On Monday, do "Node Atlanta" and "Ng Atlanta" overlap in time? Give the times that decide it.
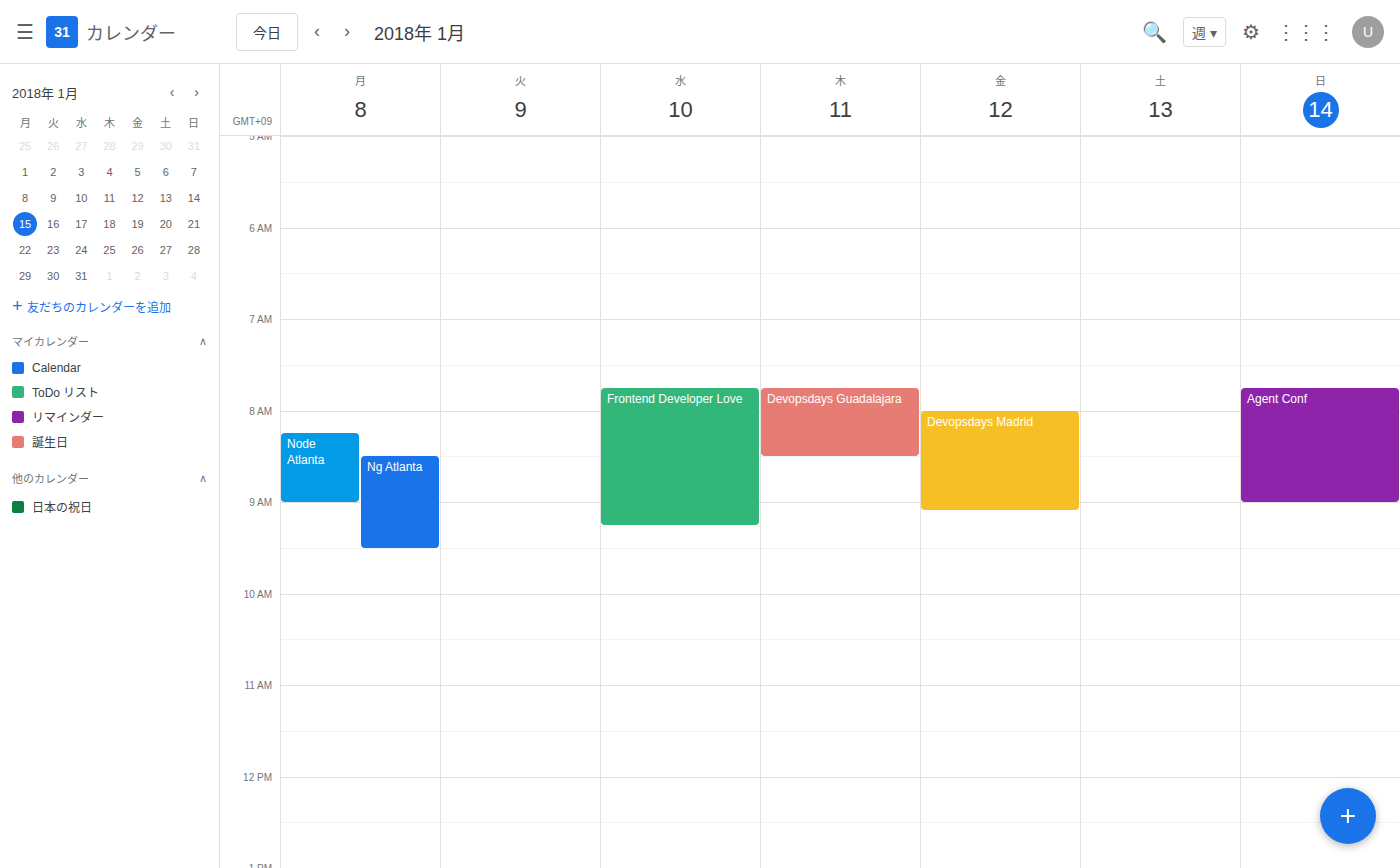
"Ng Atlanta" starts at 8:30 AM, before "Node Atlanta" ends at 9:00 AM -- they overlap.